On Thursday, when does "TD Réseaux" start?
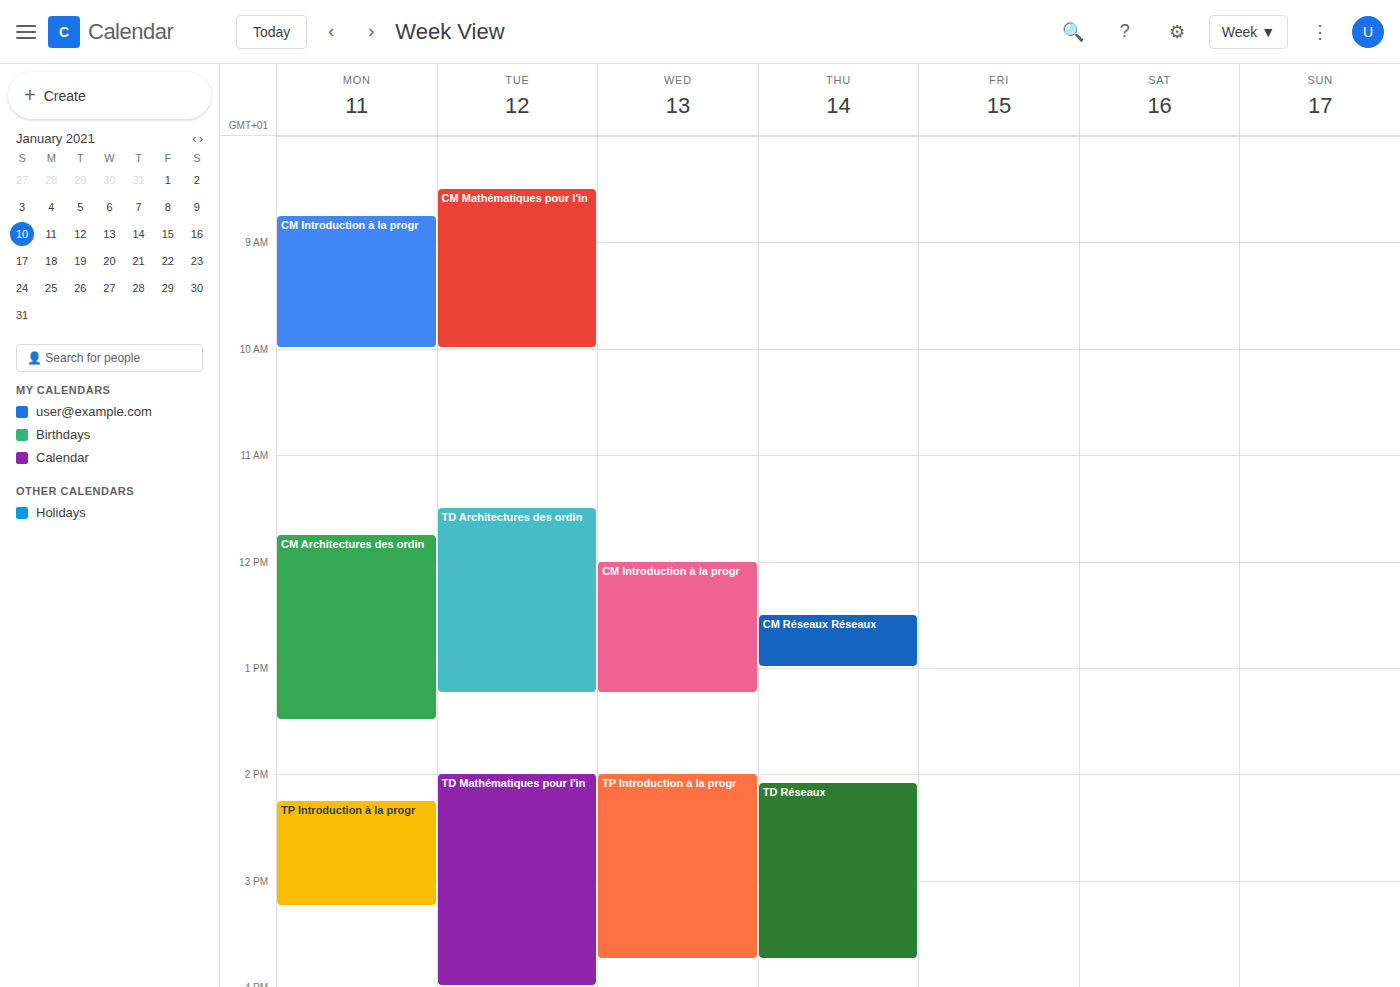
2:05 PM